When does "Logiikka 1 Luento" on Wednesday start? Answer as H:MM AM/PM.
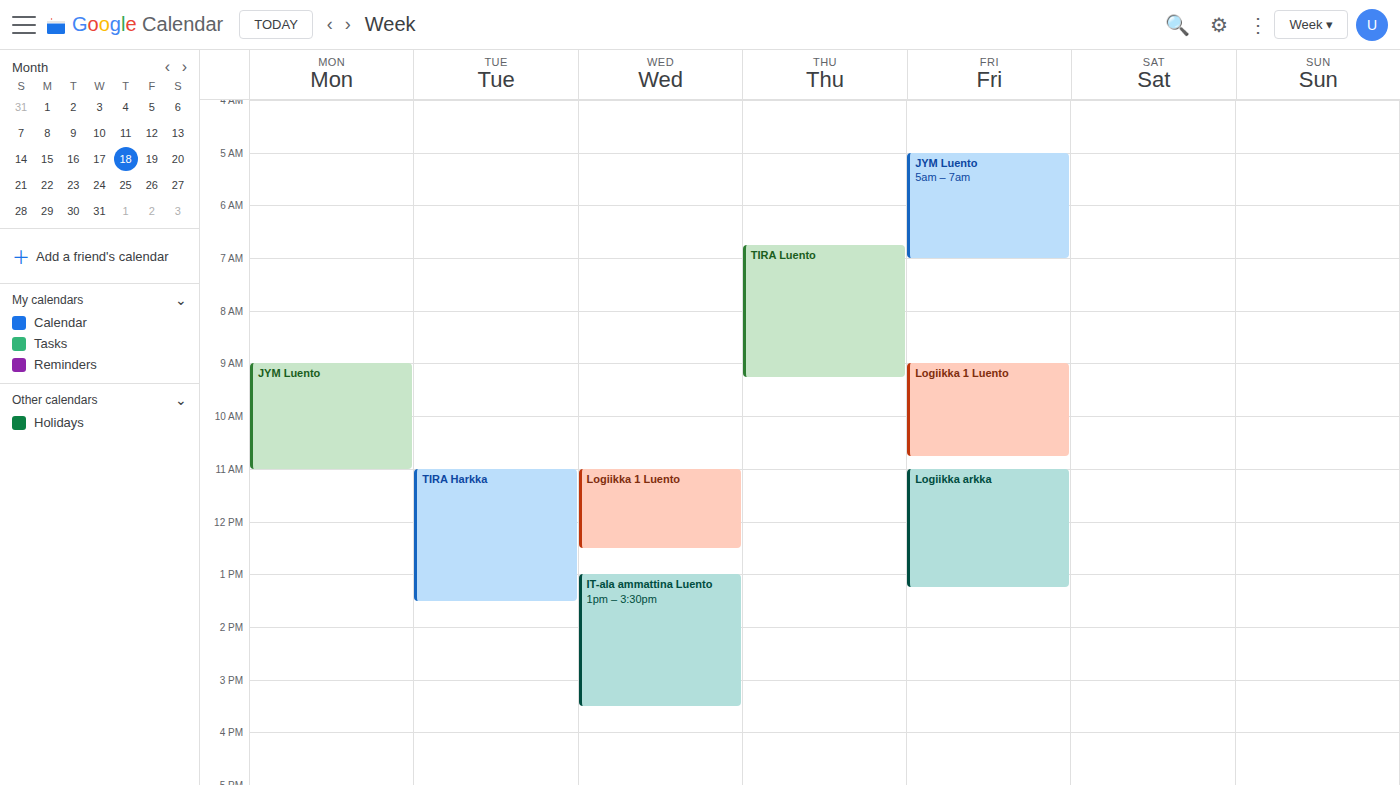
11:00 AM